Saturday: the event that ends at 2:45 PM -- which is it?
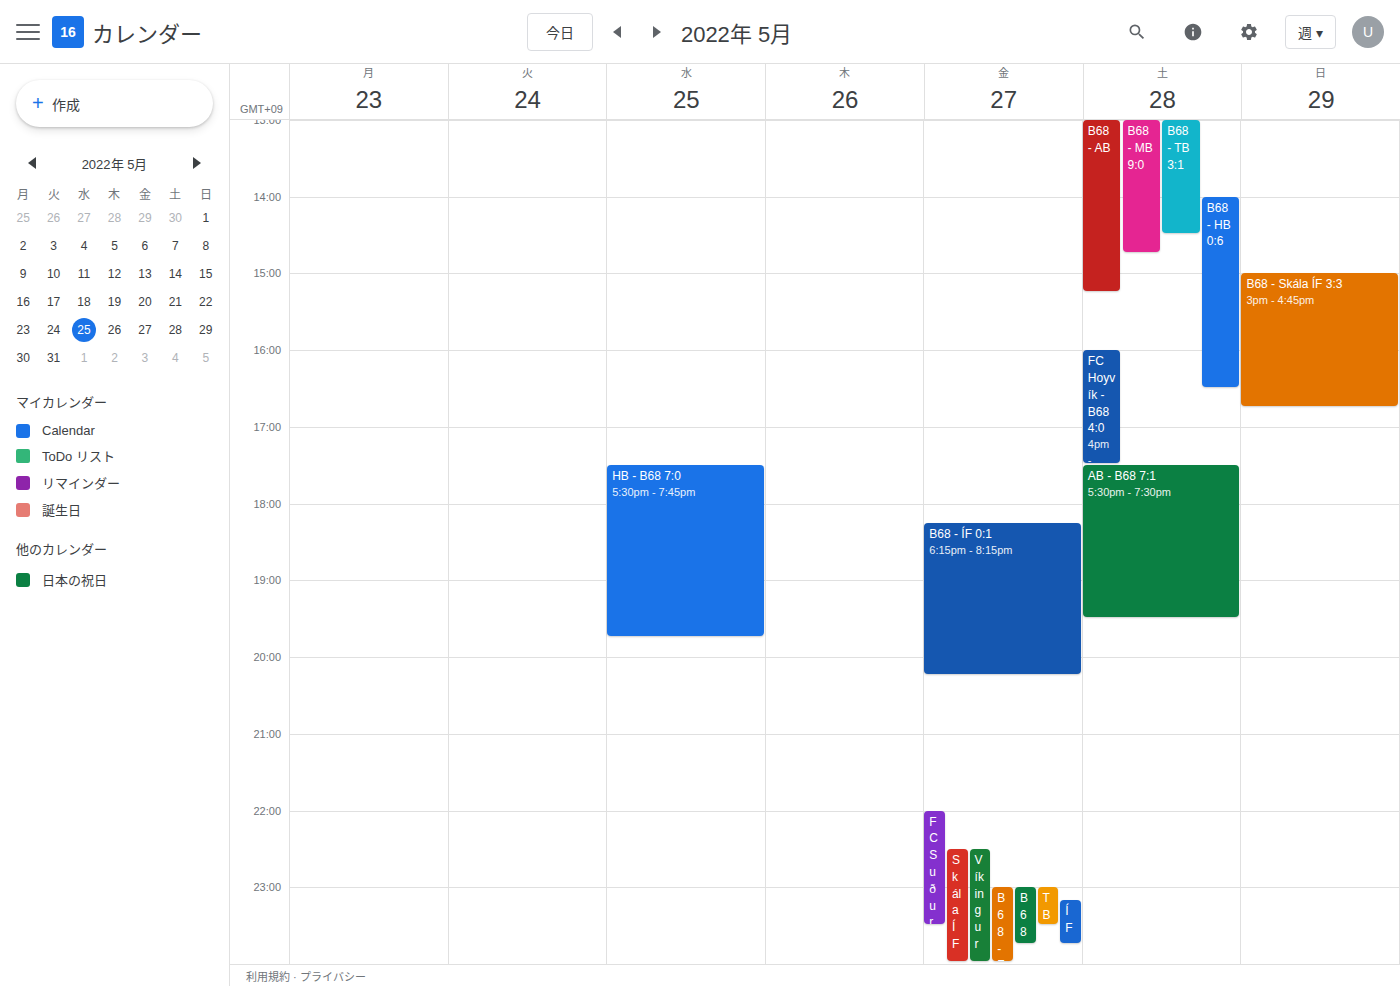
"B68 - MB 9:0"